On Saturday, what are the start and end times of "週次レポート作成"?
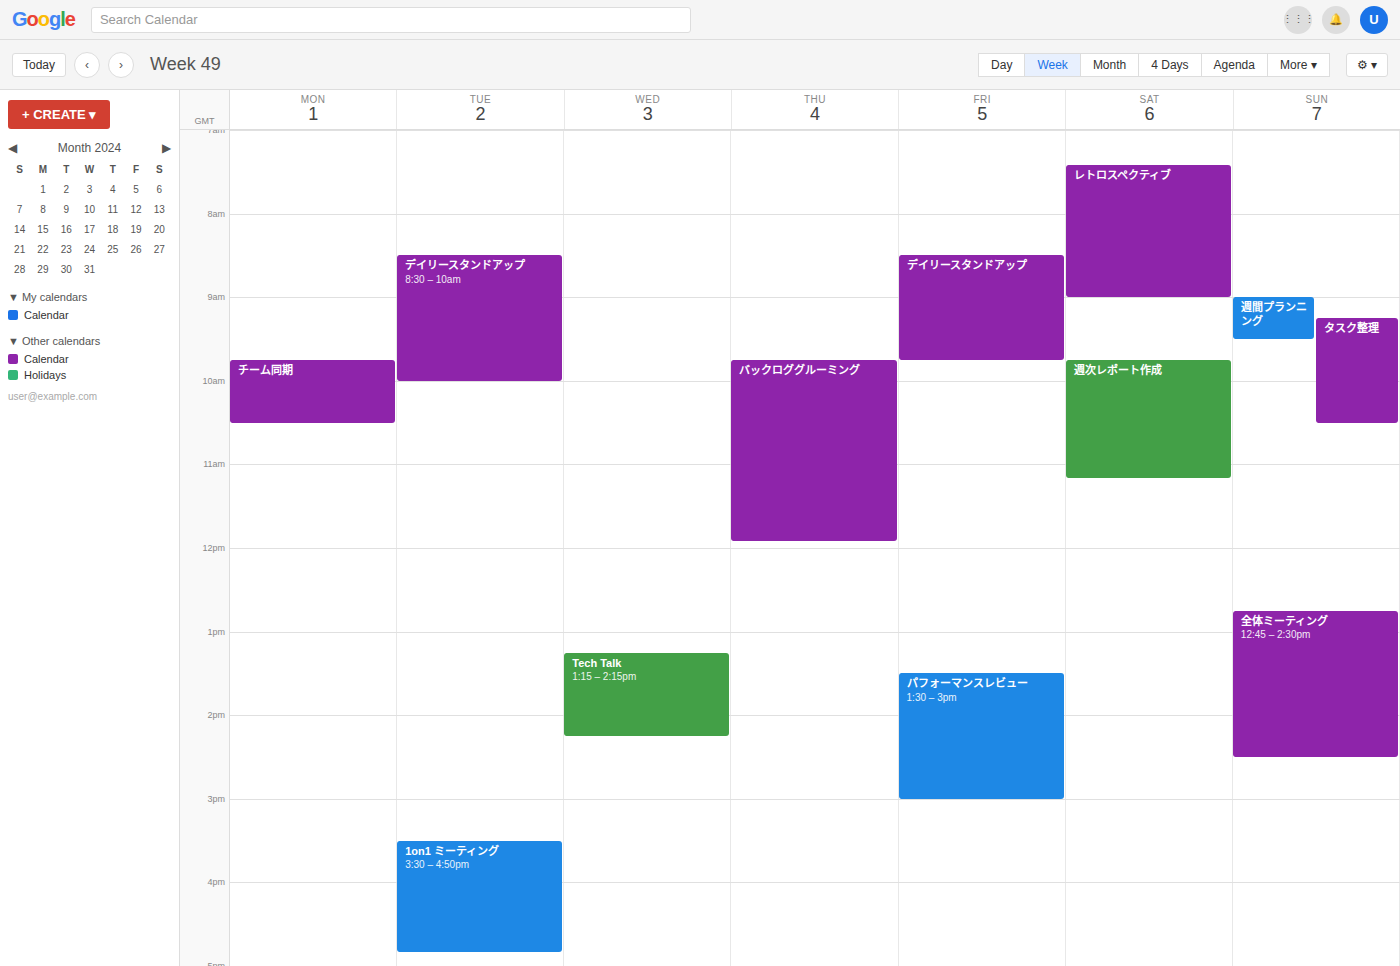
9:45 AM to 11:10 AM